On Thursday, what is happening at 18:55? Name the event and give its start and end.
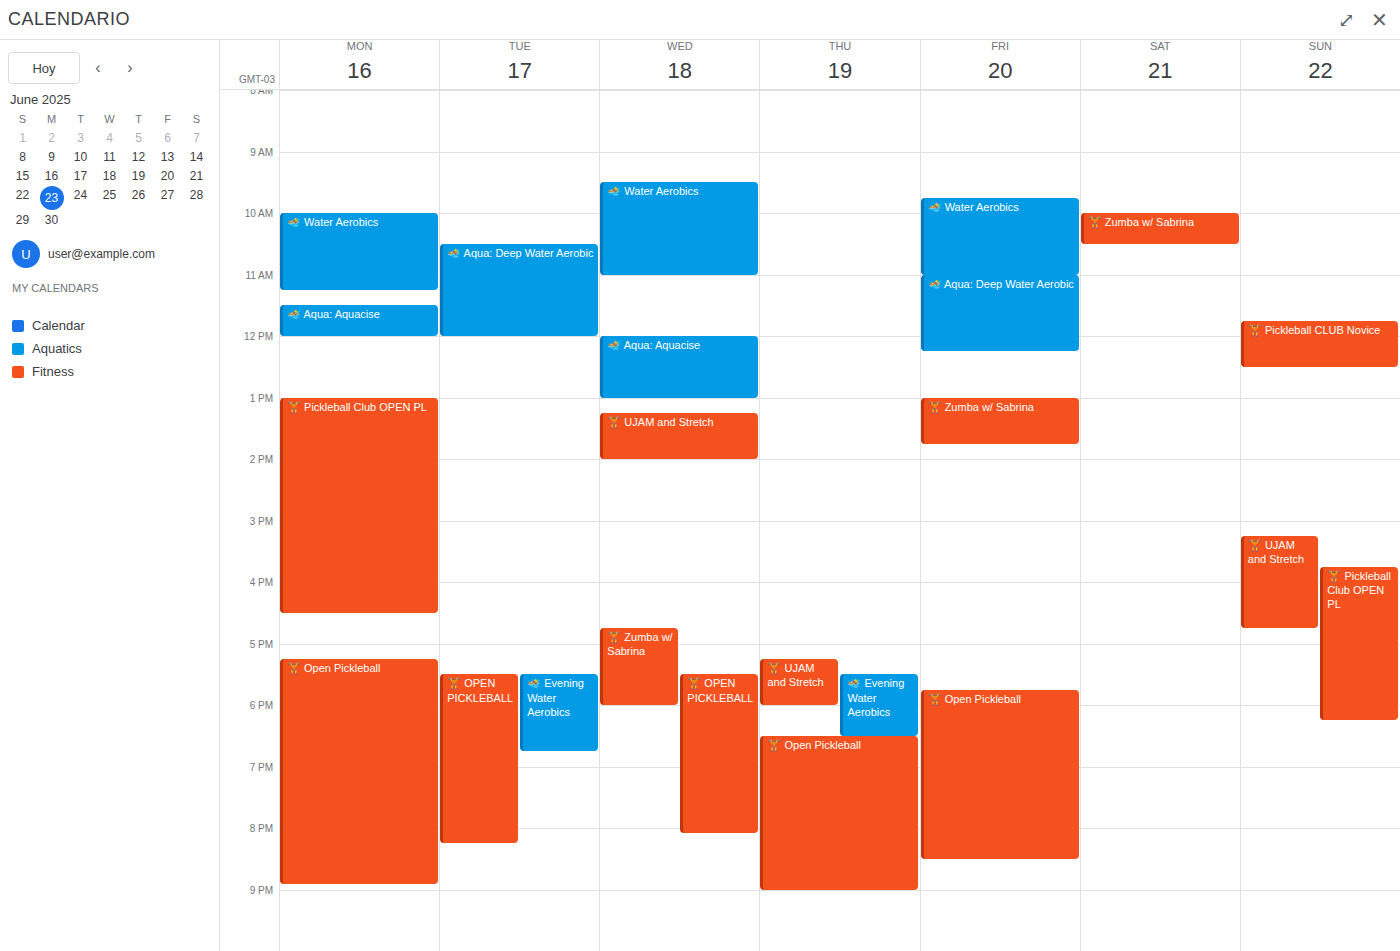
"🏋️ Open Pickleball", 18:30 to 21:00